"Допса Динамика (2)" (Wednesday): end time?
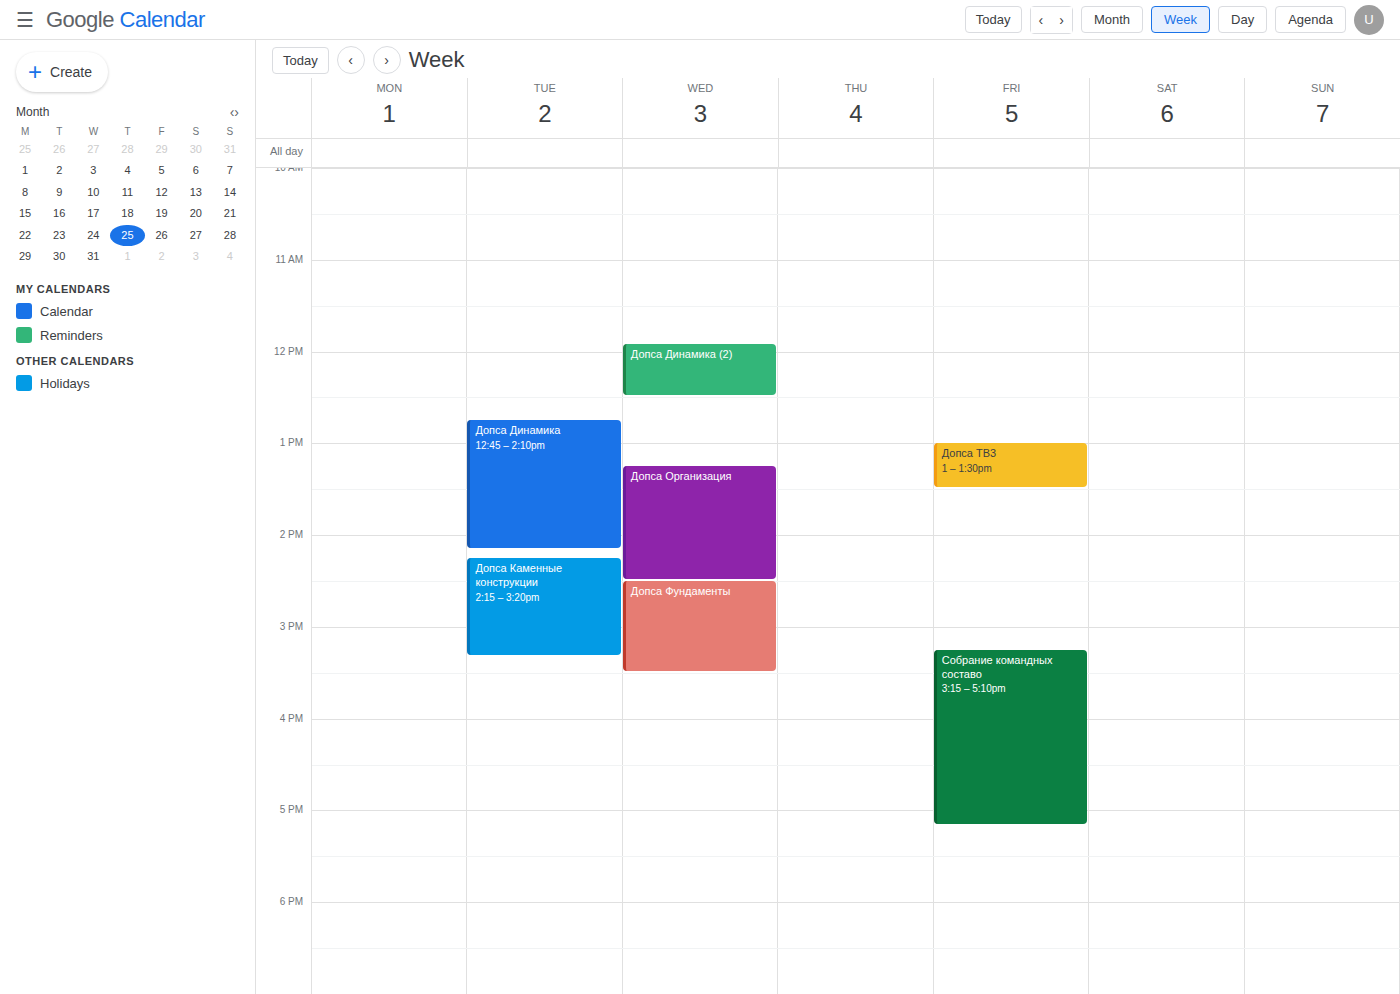
12:30 PM